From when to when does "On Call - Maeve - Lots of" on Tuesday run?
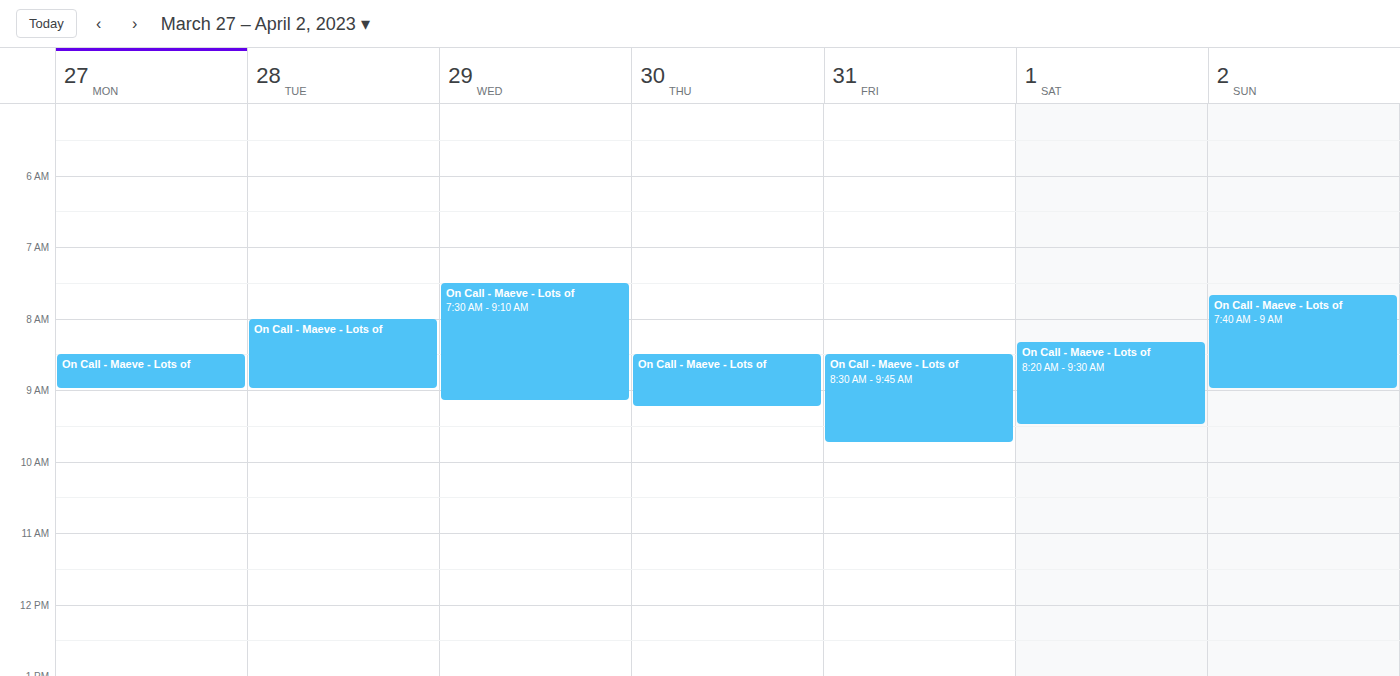
8:00 AM to 9:00 AM